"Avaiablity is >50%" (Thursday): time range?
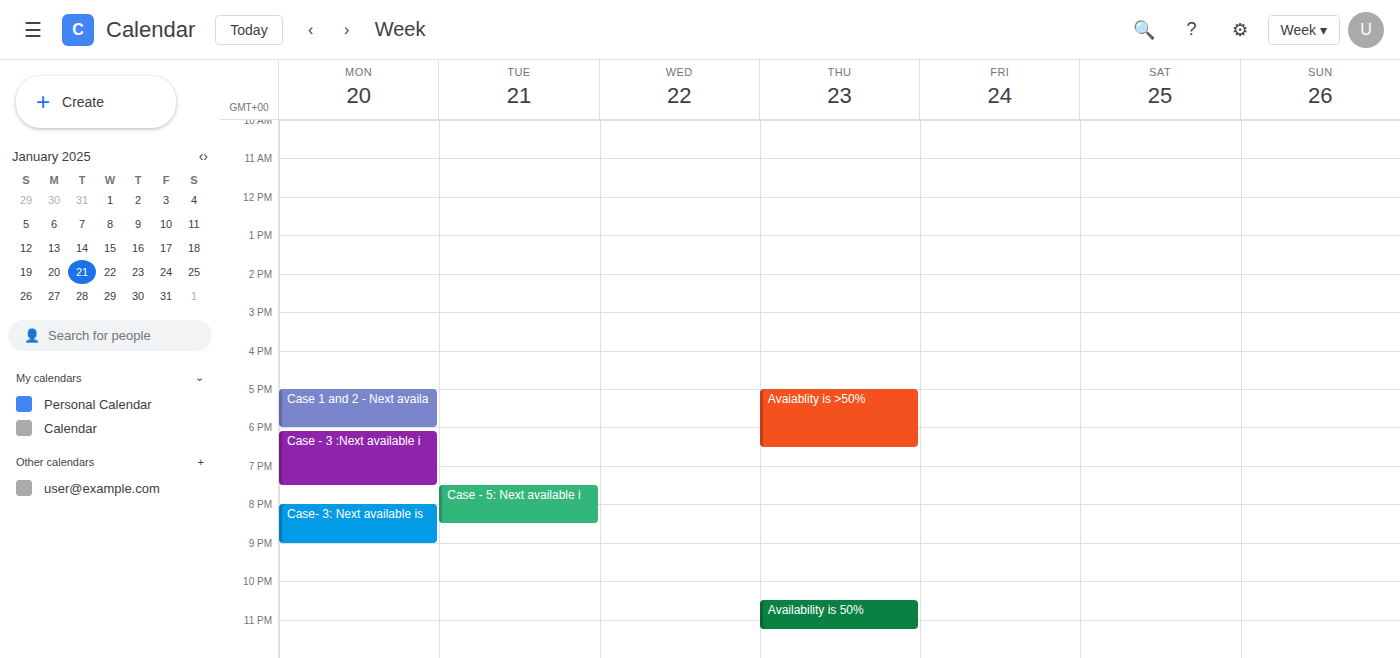
5:00 PM to 6:30 PM